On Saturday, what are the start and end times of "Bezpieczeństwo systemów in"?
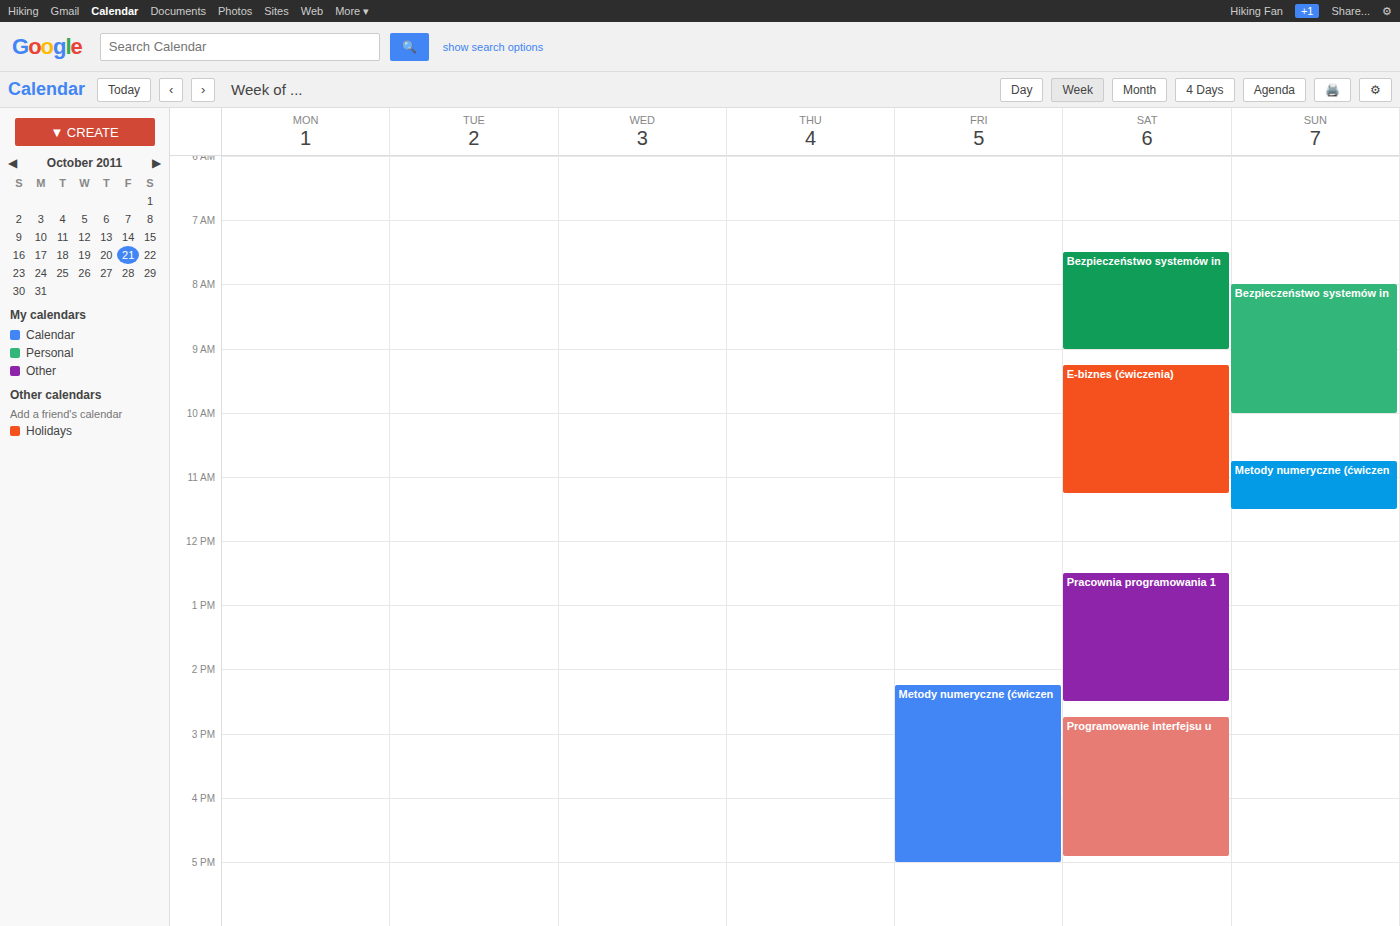
7:30 AM to 9:00 AM